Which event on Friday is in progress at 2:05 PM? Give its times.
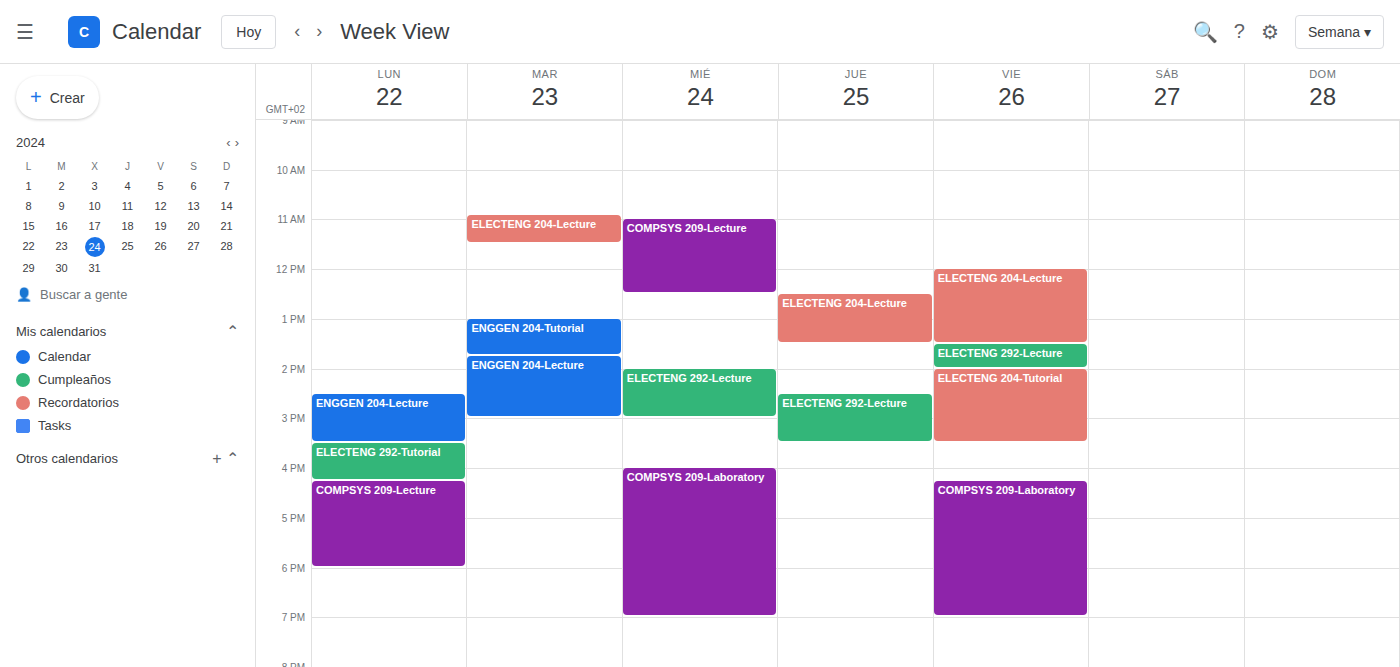
"ELECTENG 204-Tutorial", 2:00 PM to 3:30 PM